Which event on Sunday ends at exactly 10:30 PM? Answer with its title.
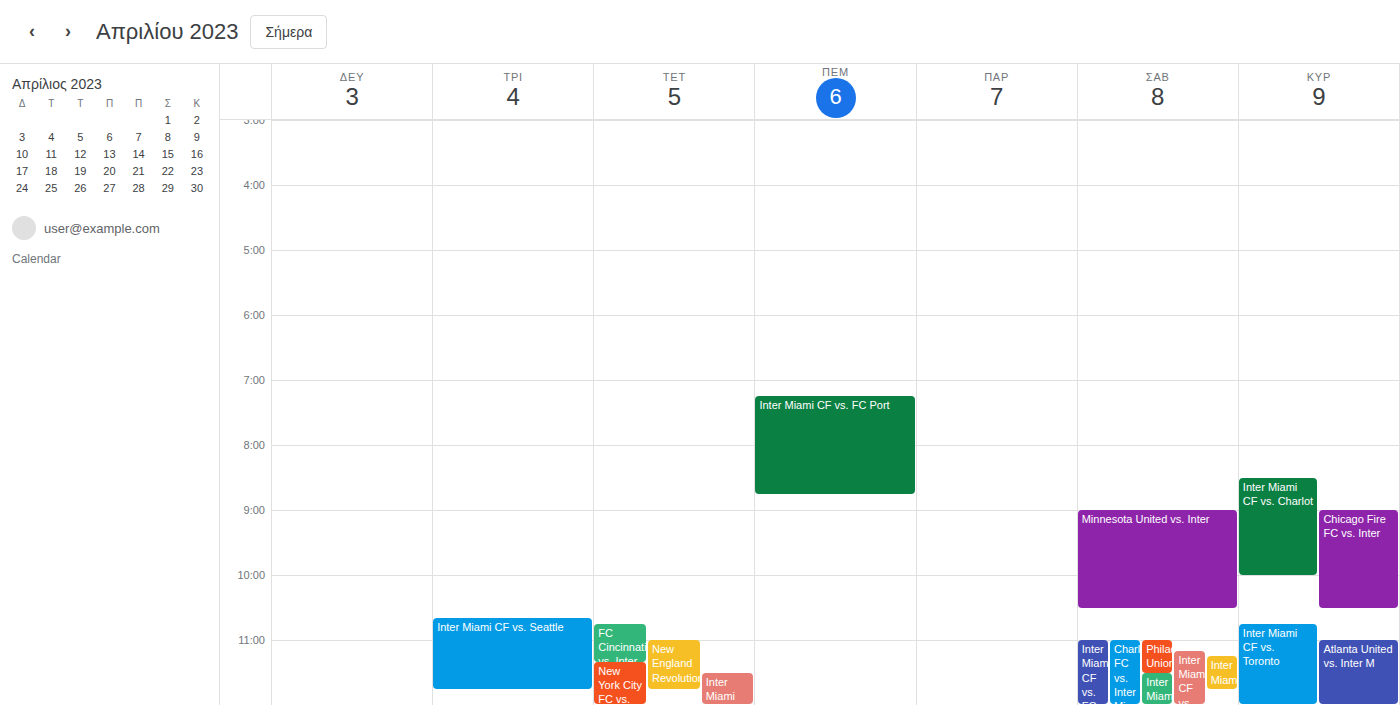
"Chicago Fire FC vs. Inter"